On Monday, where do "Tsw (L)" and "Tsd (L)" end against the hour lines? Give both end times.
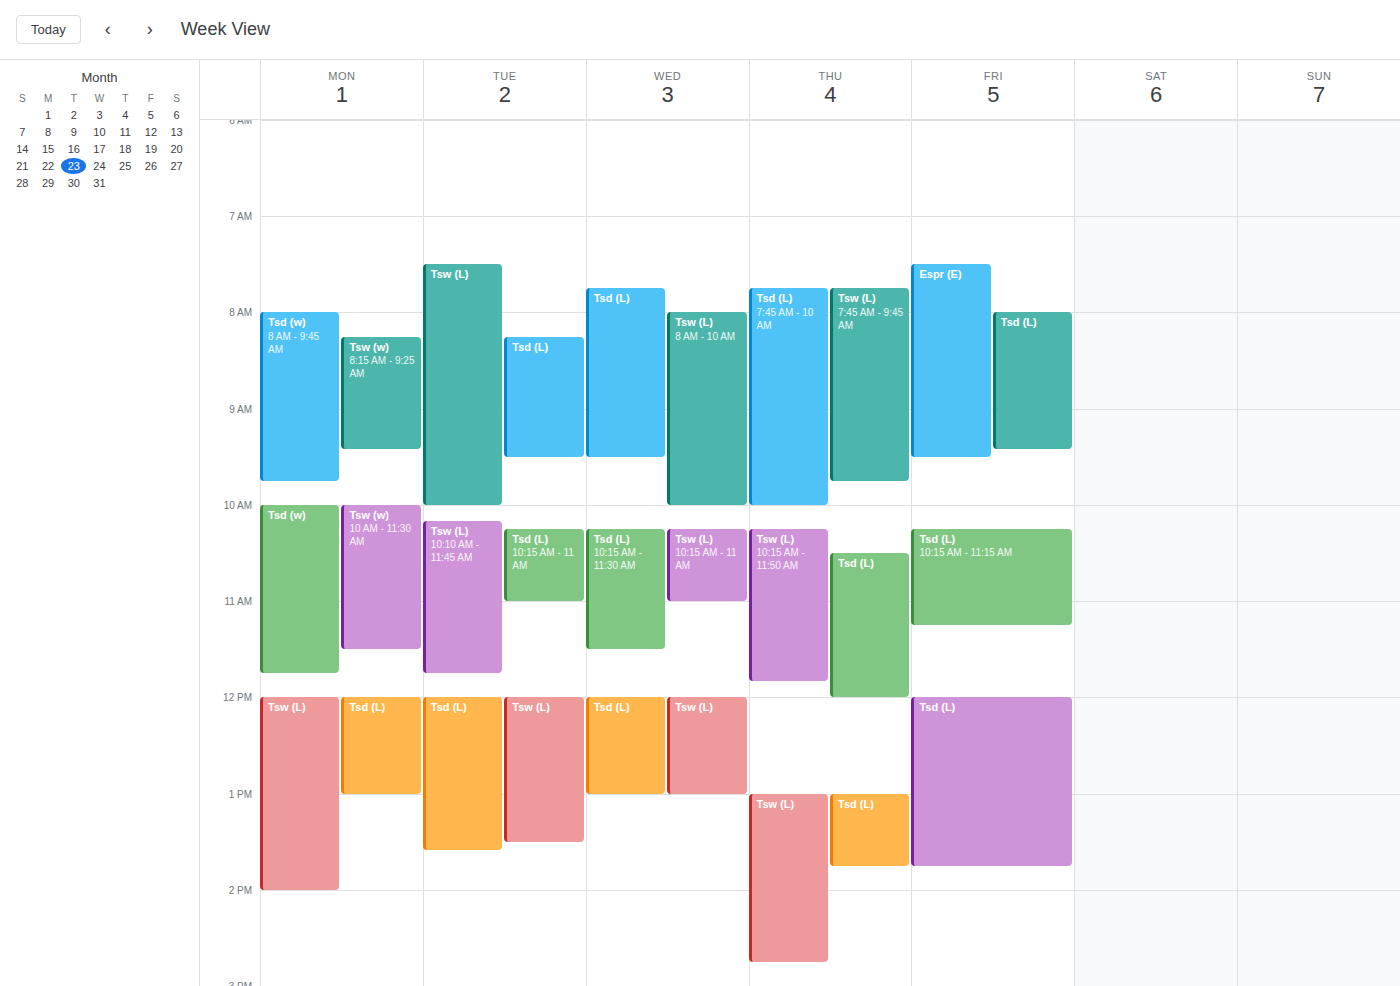
"Tsw (L)": 2:00 PM, exactly on the 2 PM line. "Tsd (L)": 1:00 PM, exactly on the 1 PM line.